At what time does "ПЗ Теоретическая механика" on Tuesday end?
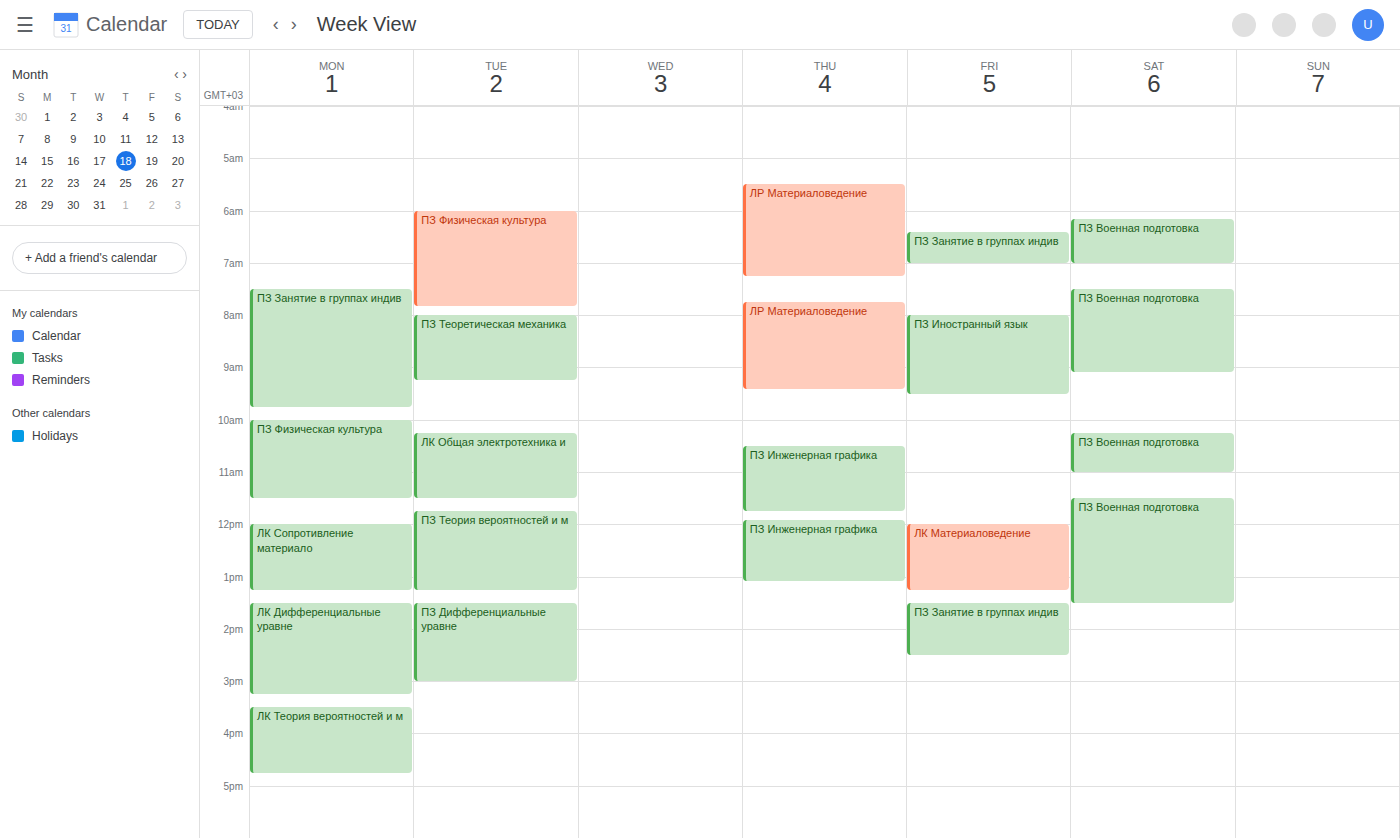
9:15 AM